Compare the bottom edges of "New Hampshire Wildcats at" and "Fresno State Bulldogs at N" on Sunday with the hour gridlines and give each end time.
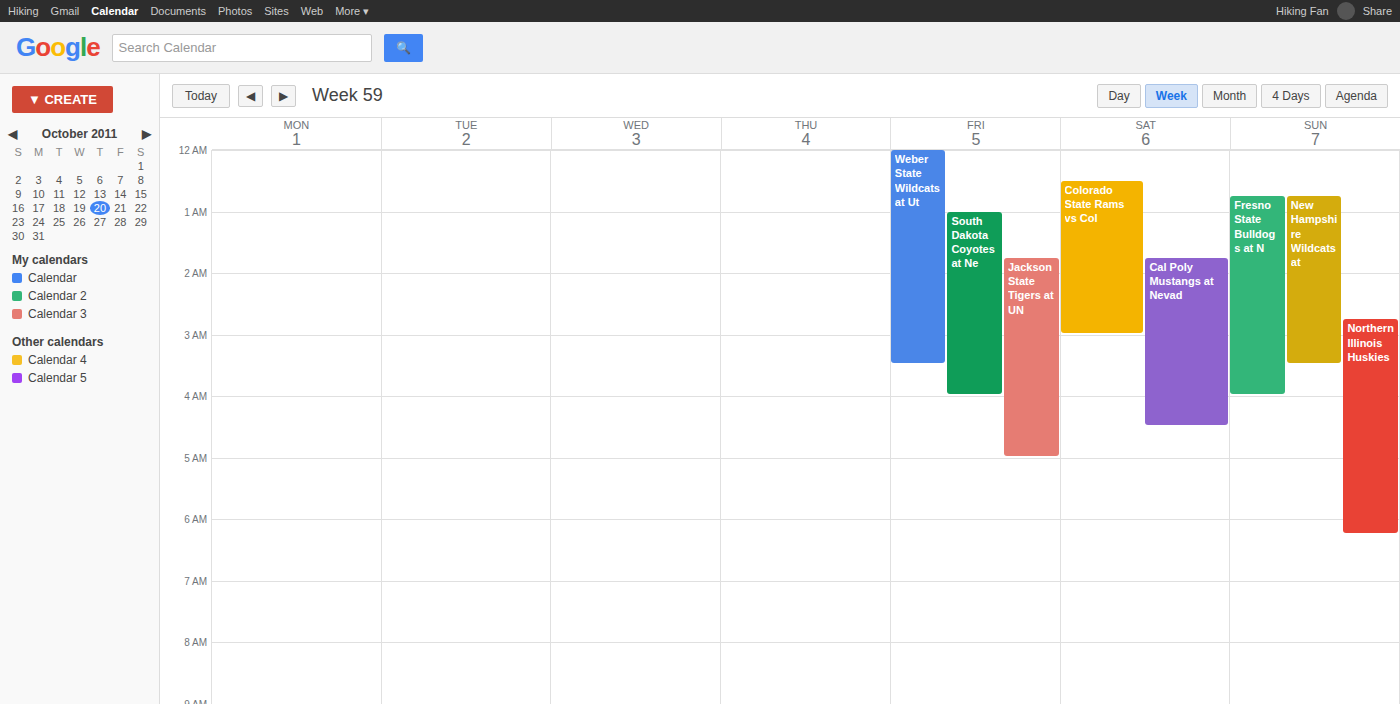
"New Hampshire Wildcats at": 3:30 AM, halfway between the 3 AM and 4 AM lines. "Fresno State Bulldogs at N": 4:00 AM, exactly on the 4 AM line.